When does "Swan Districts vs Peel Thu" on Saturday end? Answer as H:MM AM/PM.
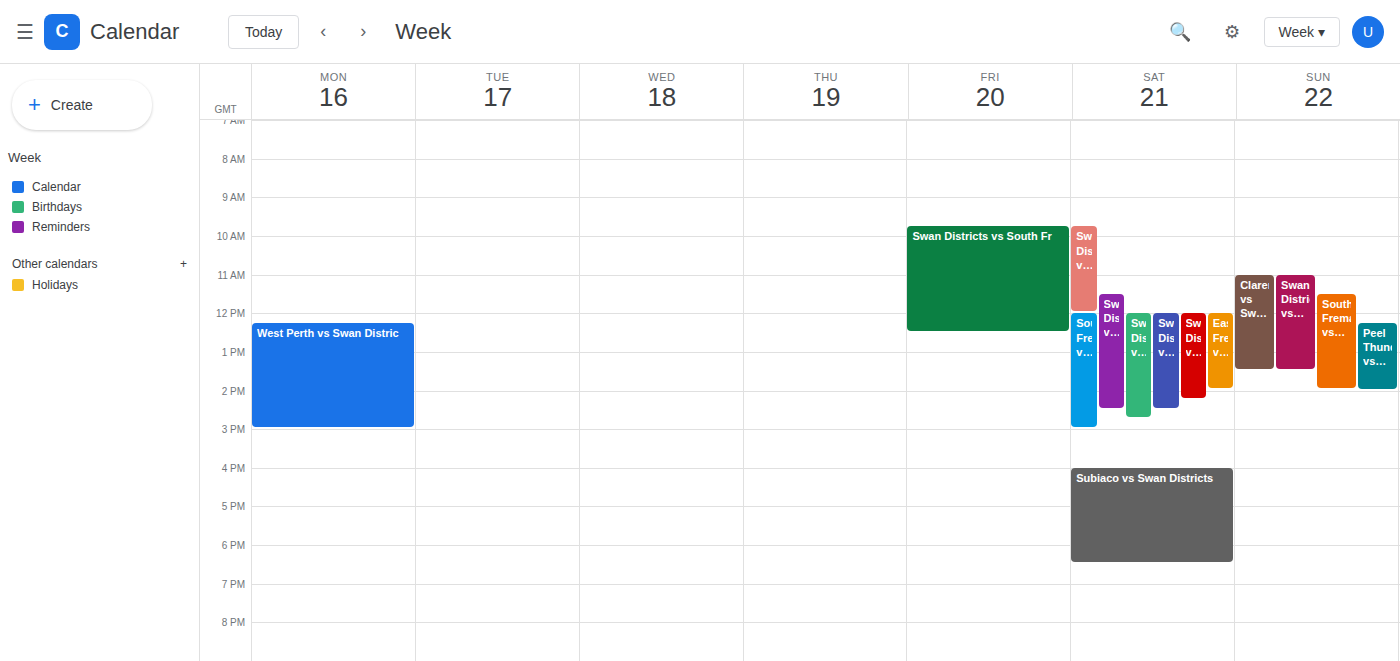
12:00 PM